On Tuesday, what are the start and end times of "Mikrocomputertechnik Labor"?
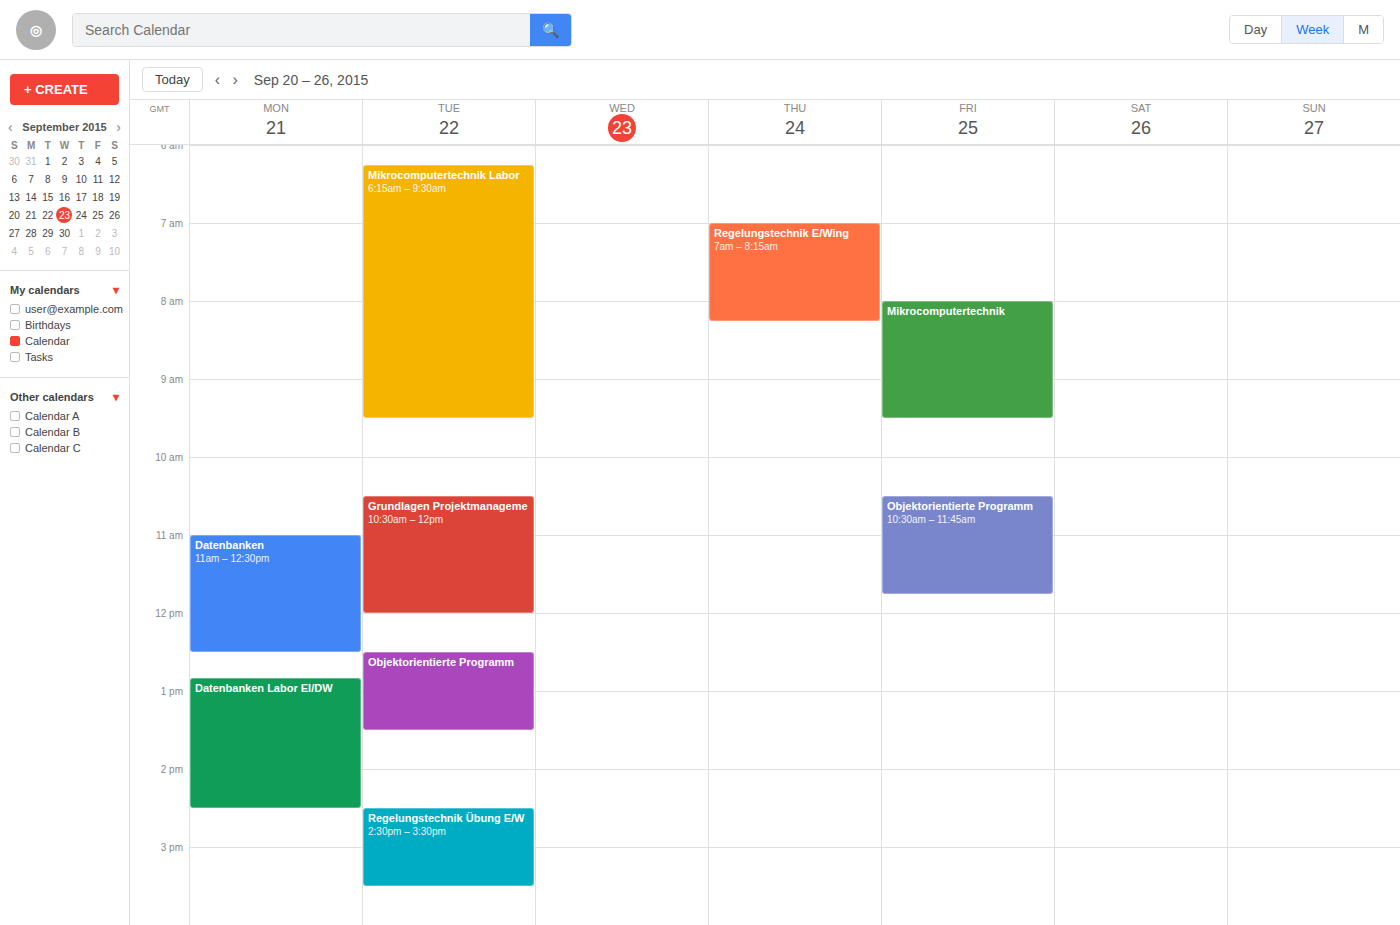
06:15 to 09:30